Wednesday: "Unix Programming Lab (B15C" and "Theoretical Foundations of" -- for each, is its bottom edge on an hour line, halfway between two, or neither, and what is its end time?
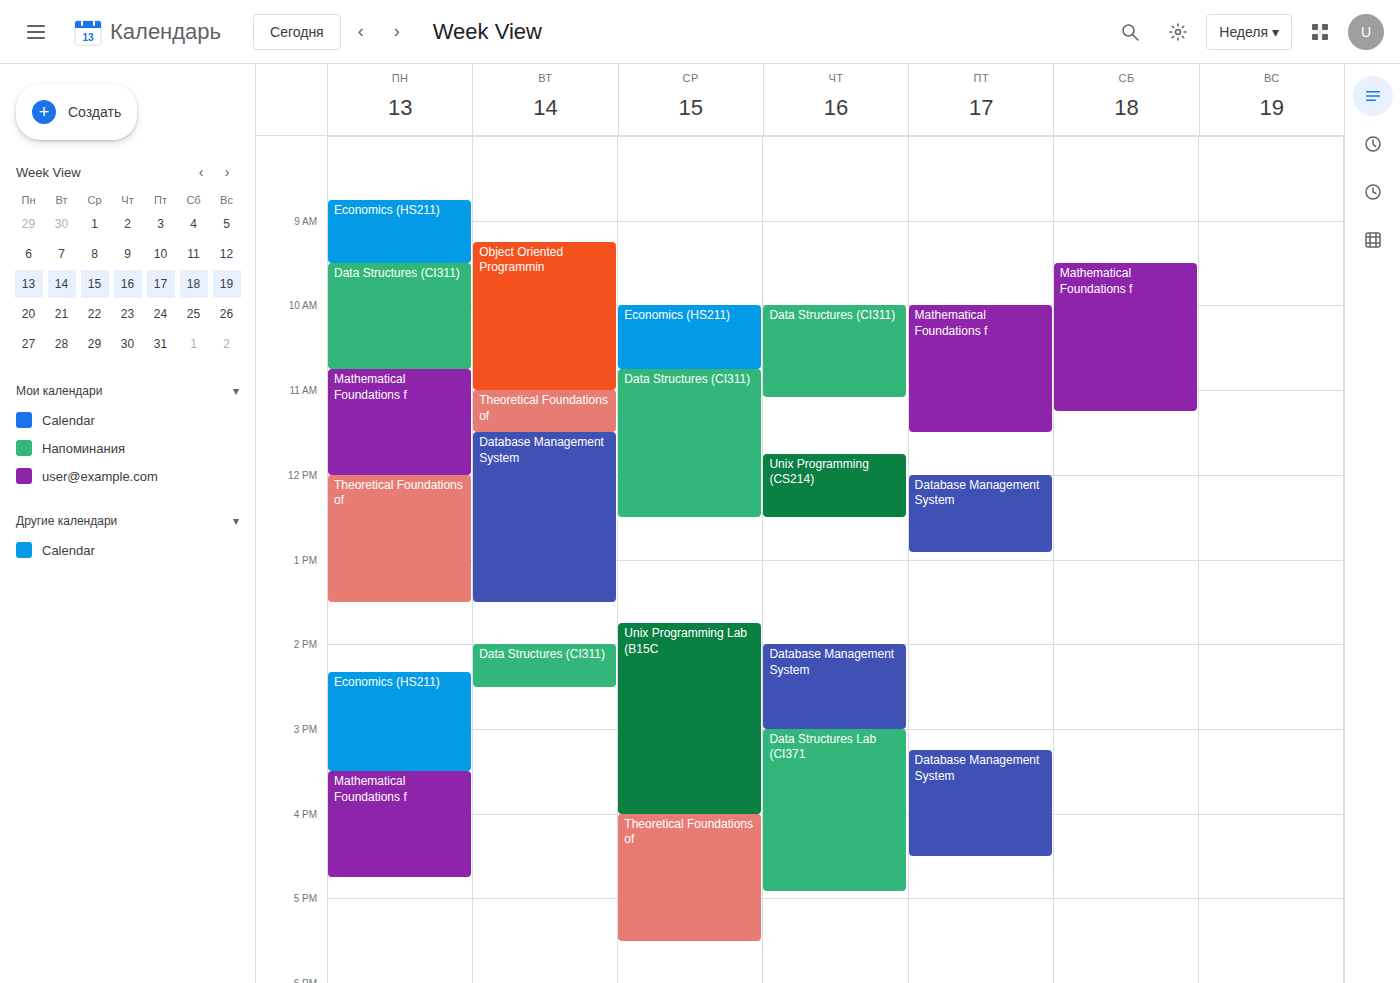
"Unix Programming Lab (B15C": 16:00, exactly on the 16:00 line. "Theoretical Foundations of": 17:30, halfway between the 17:00 and 18:00 lines.